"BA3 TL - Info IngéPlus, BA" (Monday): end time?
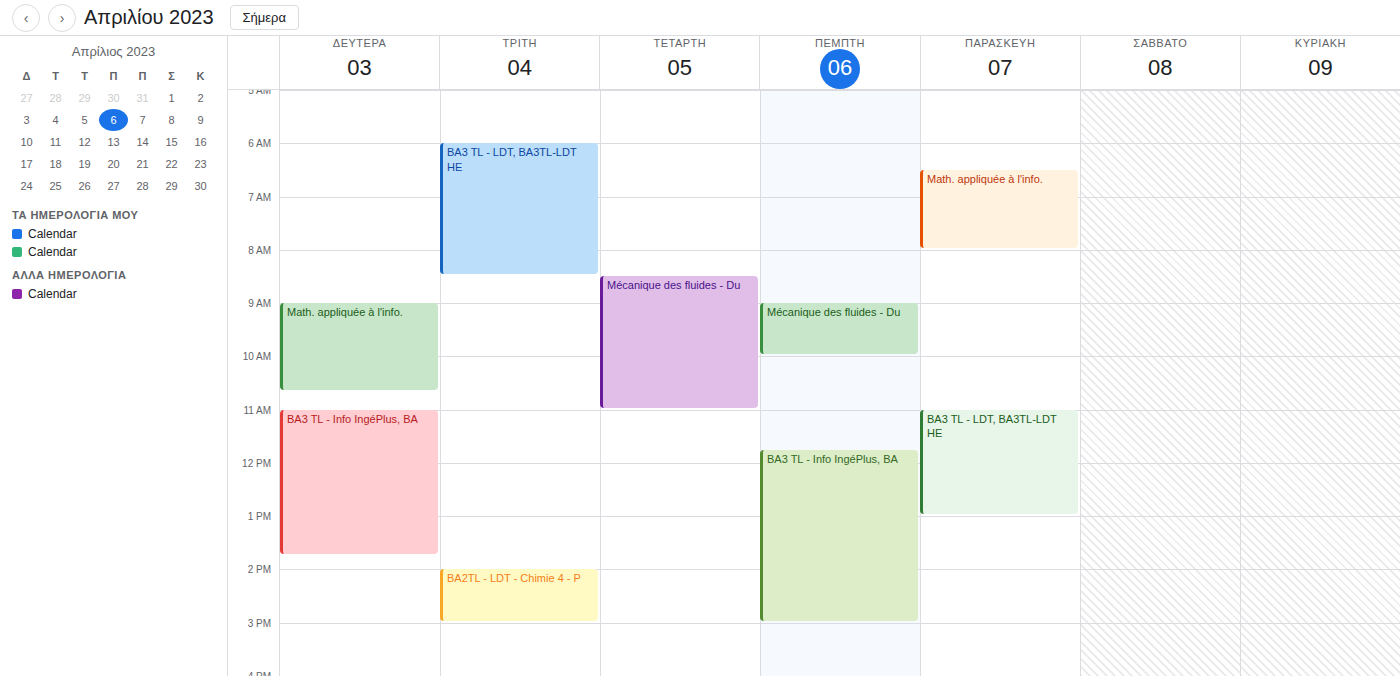
13:45